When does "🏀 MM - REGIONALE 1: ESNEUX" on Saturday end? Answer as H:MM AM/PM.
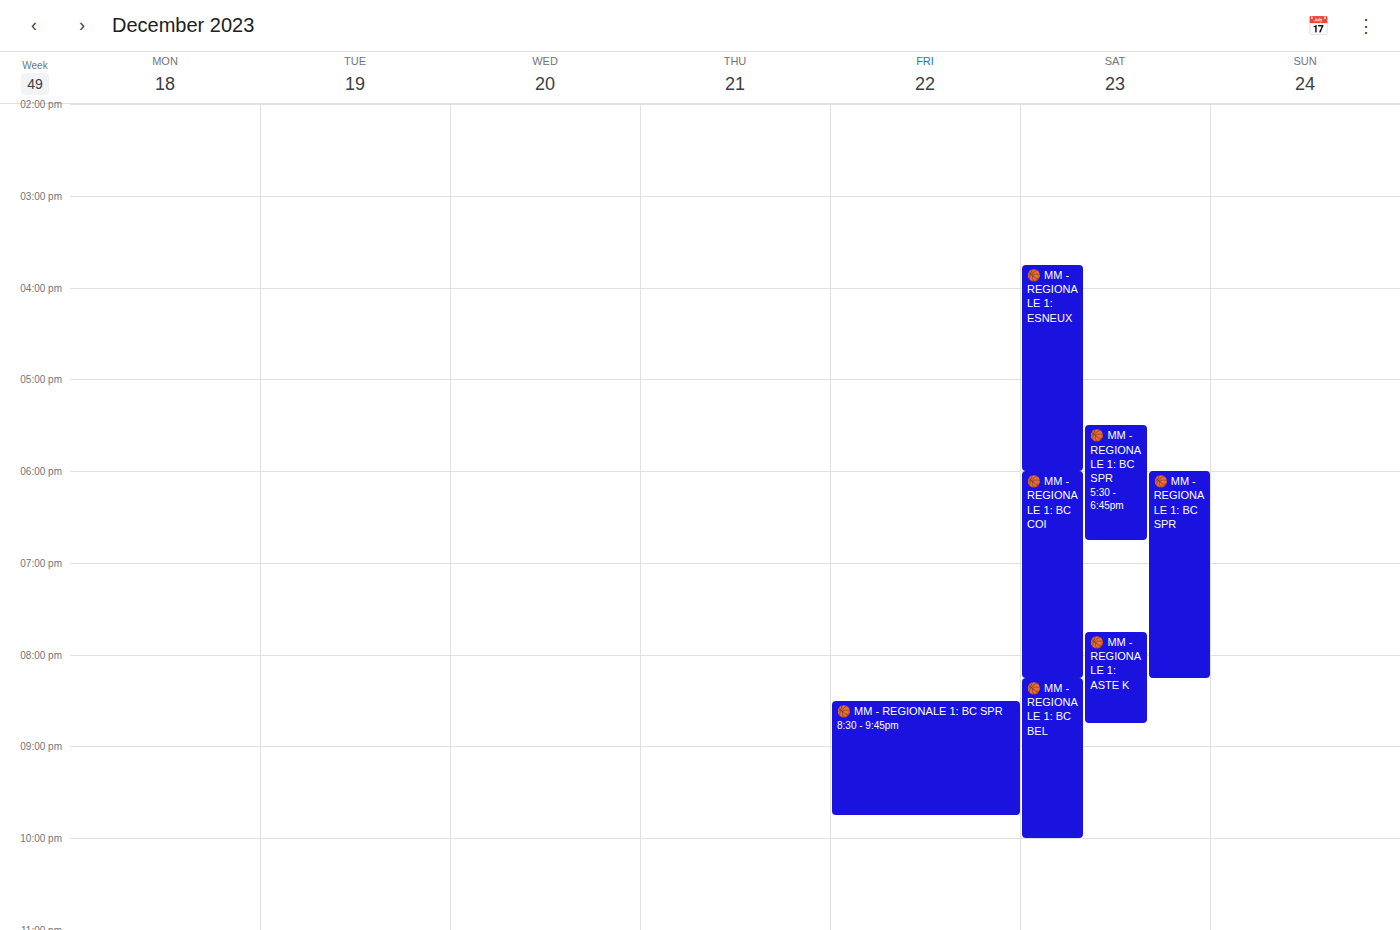
6:00 PM